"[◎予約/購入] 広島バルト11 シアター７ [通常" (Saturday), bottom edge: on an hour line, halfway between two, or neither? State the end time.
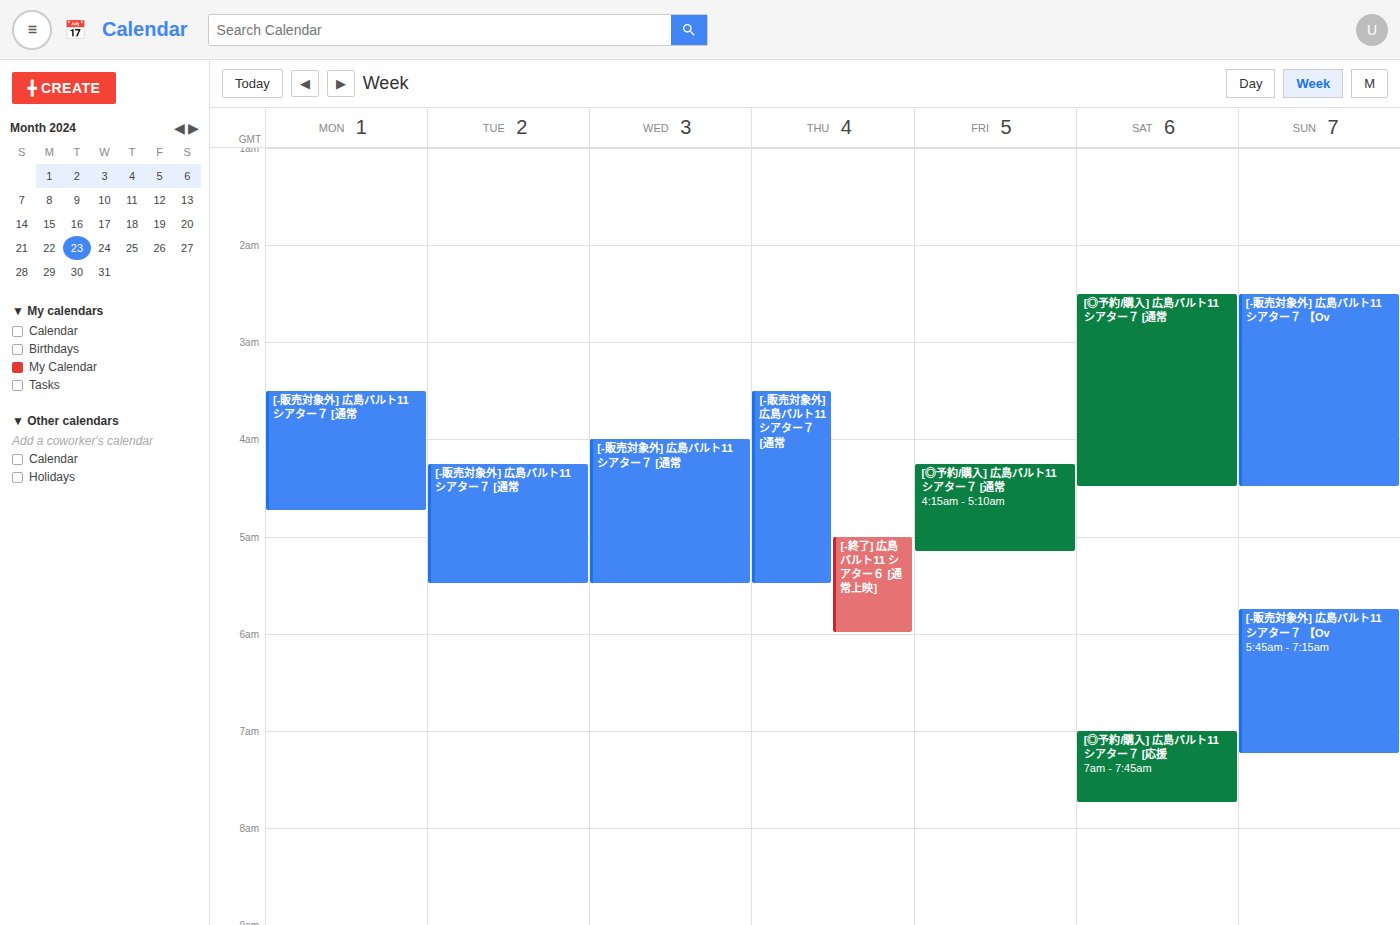
4:30 AM -- halfway between the 4 AM and 5 AM lines.